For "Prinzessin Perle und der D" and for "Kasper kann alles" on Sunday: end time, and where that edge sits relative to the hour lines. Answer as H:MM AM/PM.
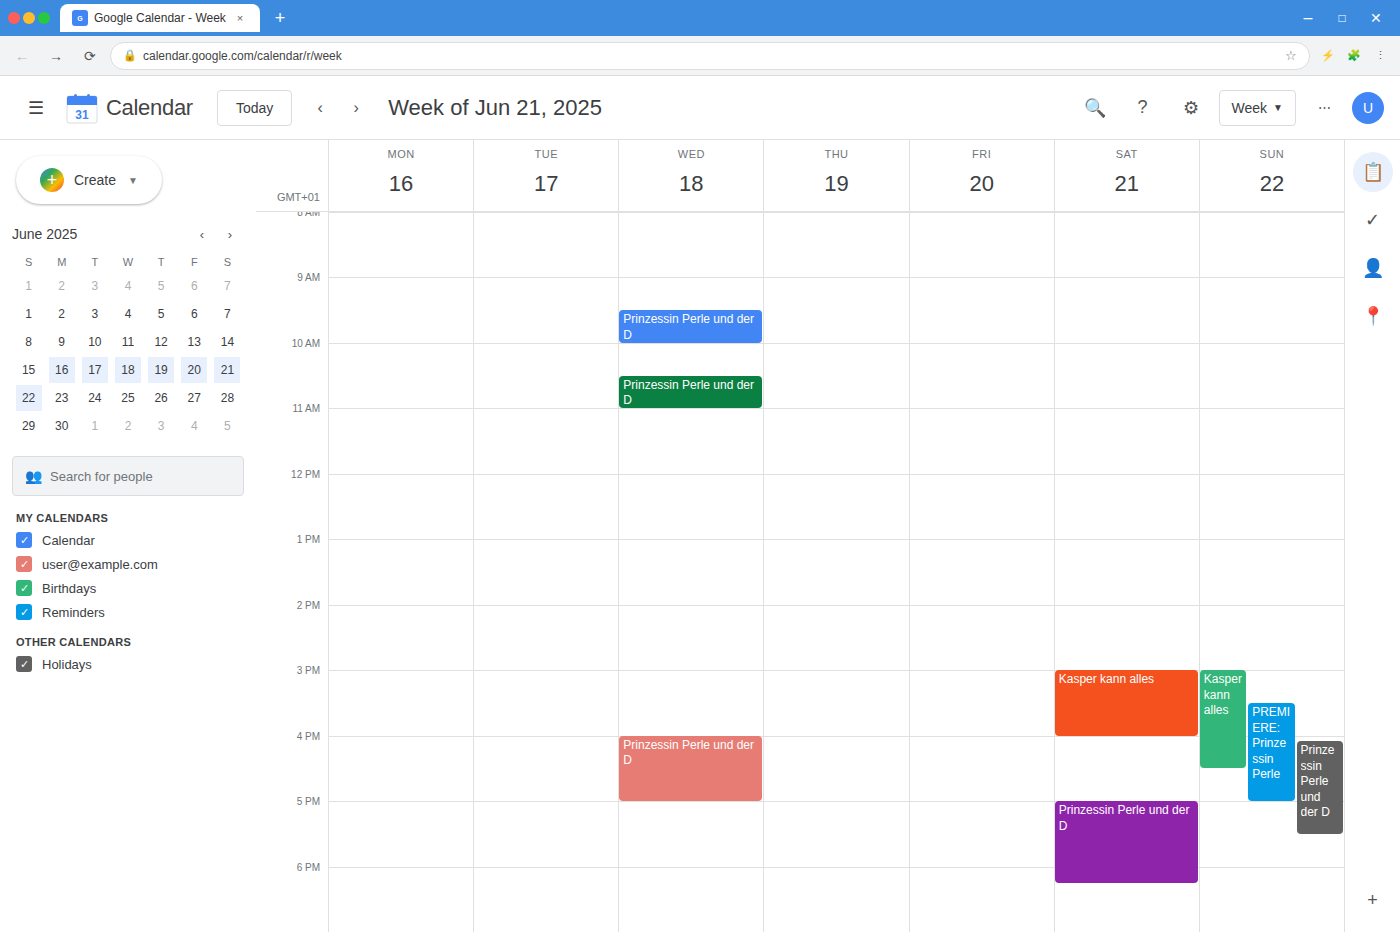
"Prinzessin Perle und der D": 5:30 PM, halfway between the 5 PM and 6 PM lines. "Kasper kann alles": 4:30 PM, halfway between the 4 PM and 5 PM lines.